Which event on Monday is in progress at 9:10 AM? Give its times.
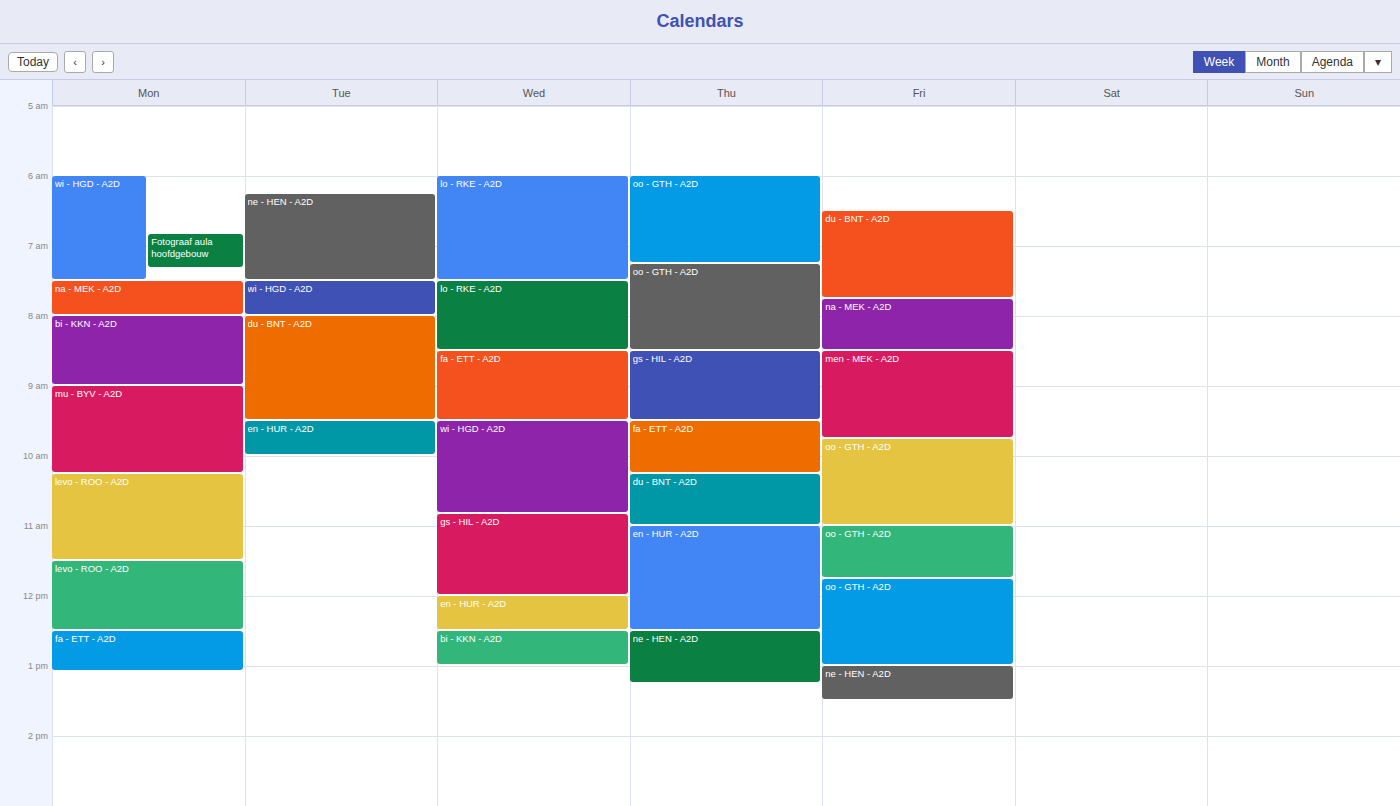
"mu - BYV - A2D", 9:00 AM to 10:15 AM